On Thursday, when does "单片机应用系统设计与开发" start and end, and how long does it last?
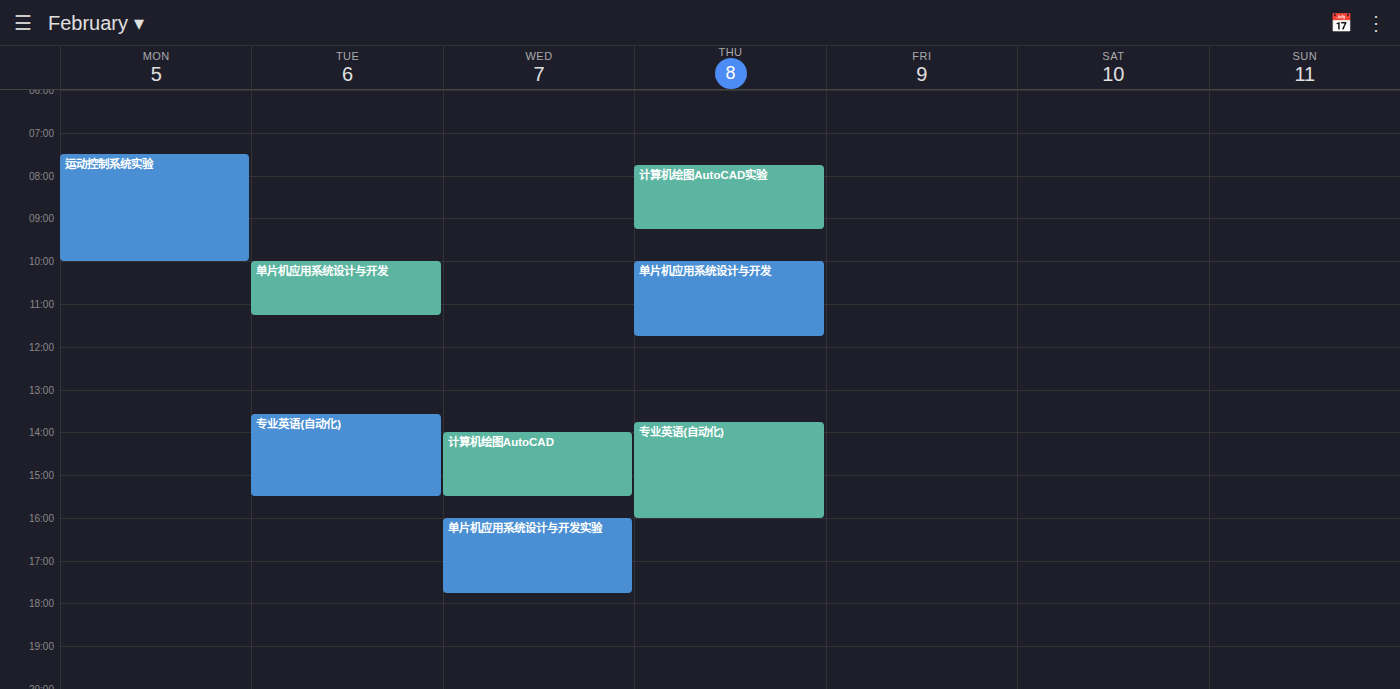
10:00 AM to 11:45 AM, 1 hour 45 minutes